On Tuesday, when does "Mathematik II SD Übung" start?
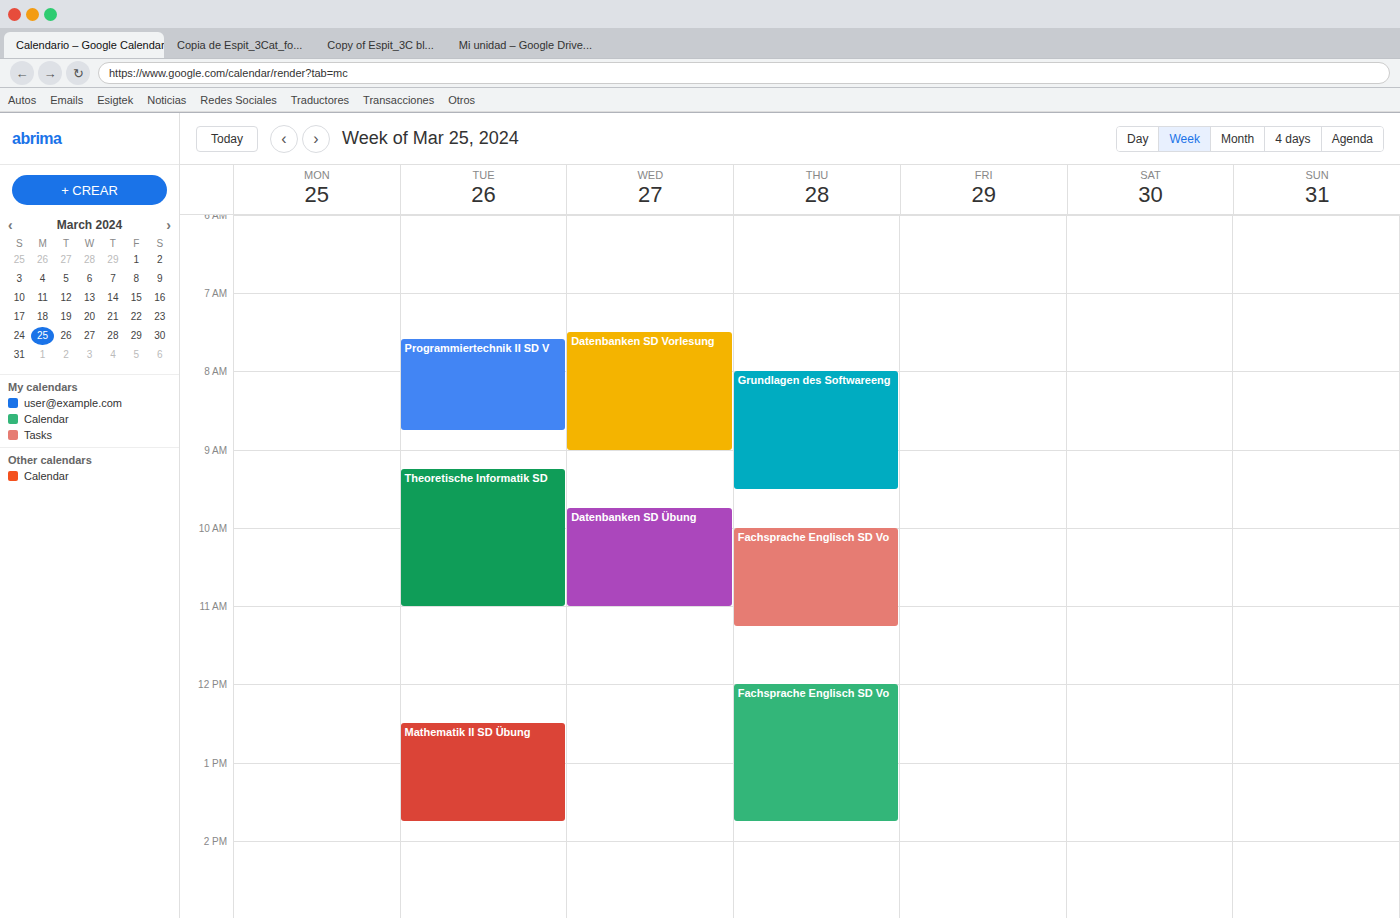
12:30 PM